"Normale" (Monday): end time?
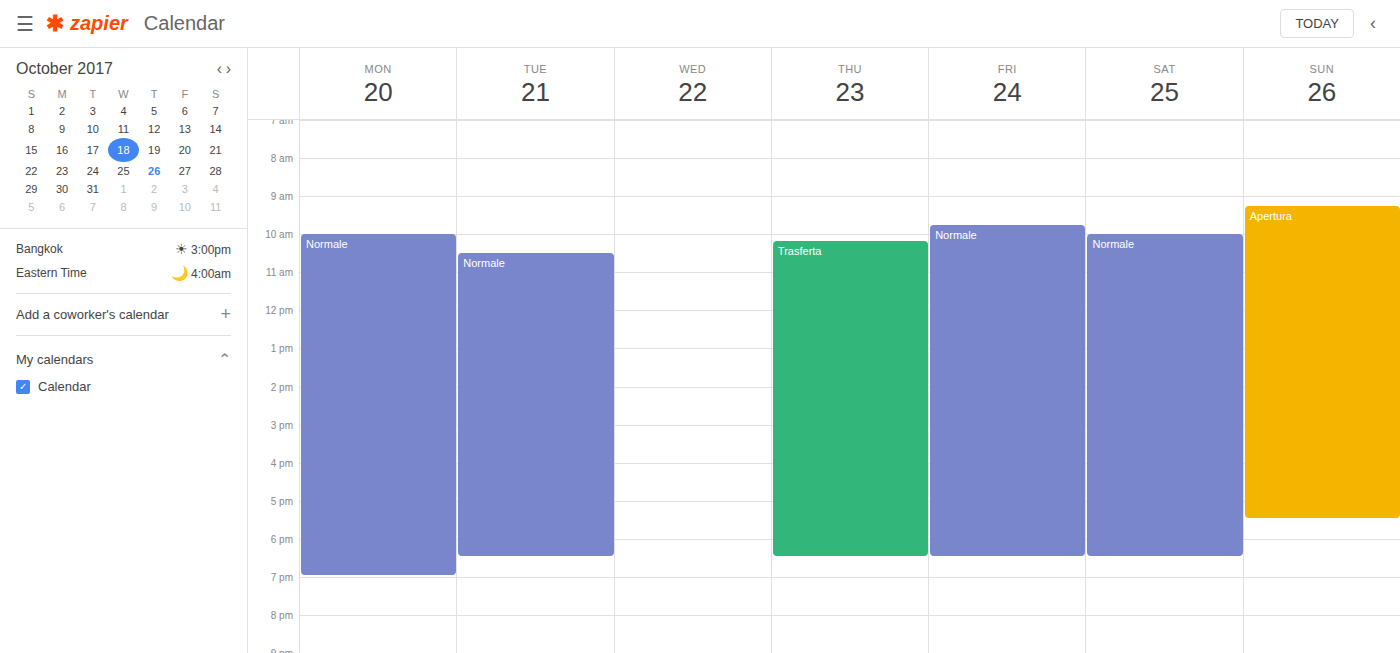
7:00 PM